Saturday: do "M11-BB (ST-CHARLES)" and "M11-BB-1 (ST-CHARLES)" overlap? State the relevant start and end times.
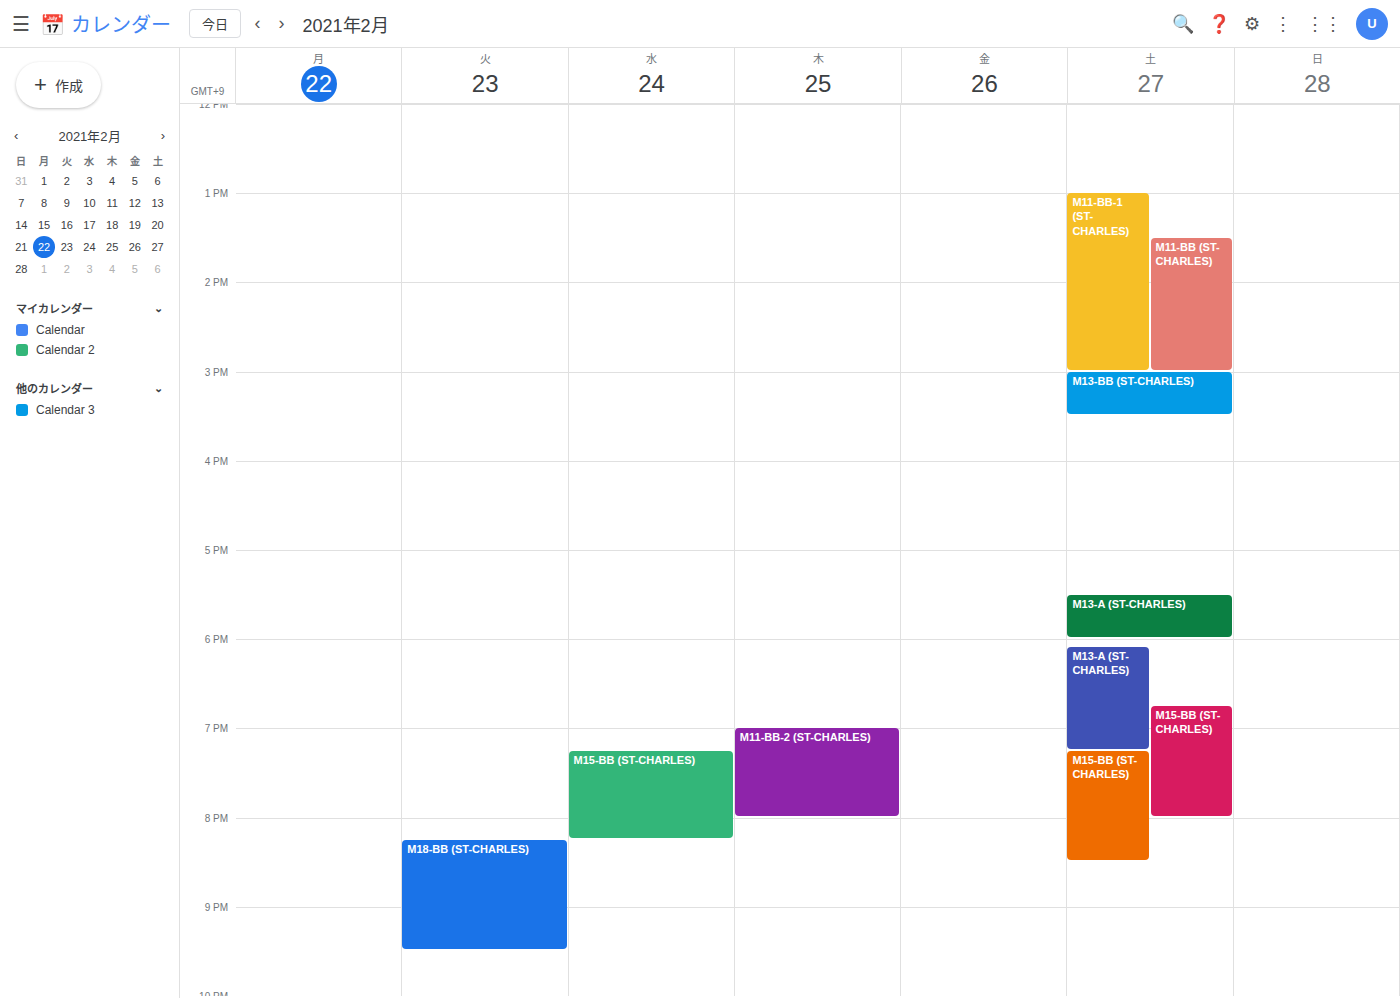
"M11-BB (ST-CHARLES)" runs 1:30 PM to 3:00 PM, inside "M11-BB-1 (ST-CHARLES)" -- they overlap.